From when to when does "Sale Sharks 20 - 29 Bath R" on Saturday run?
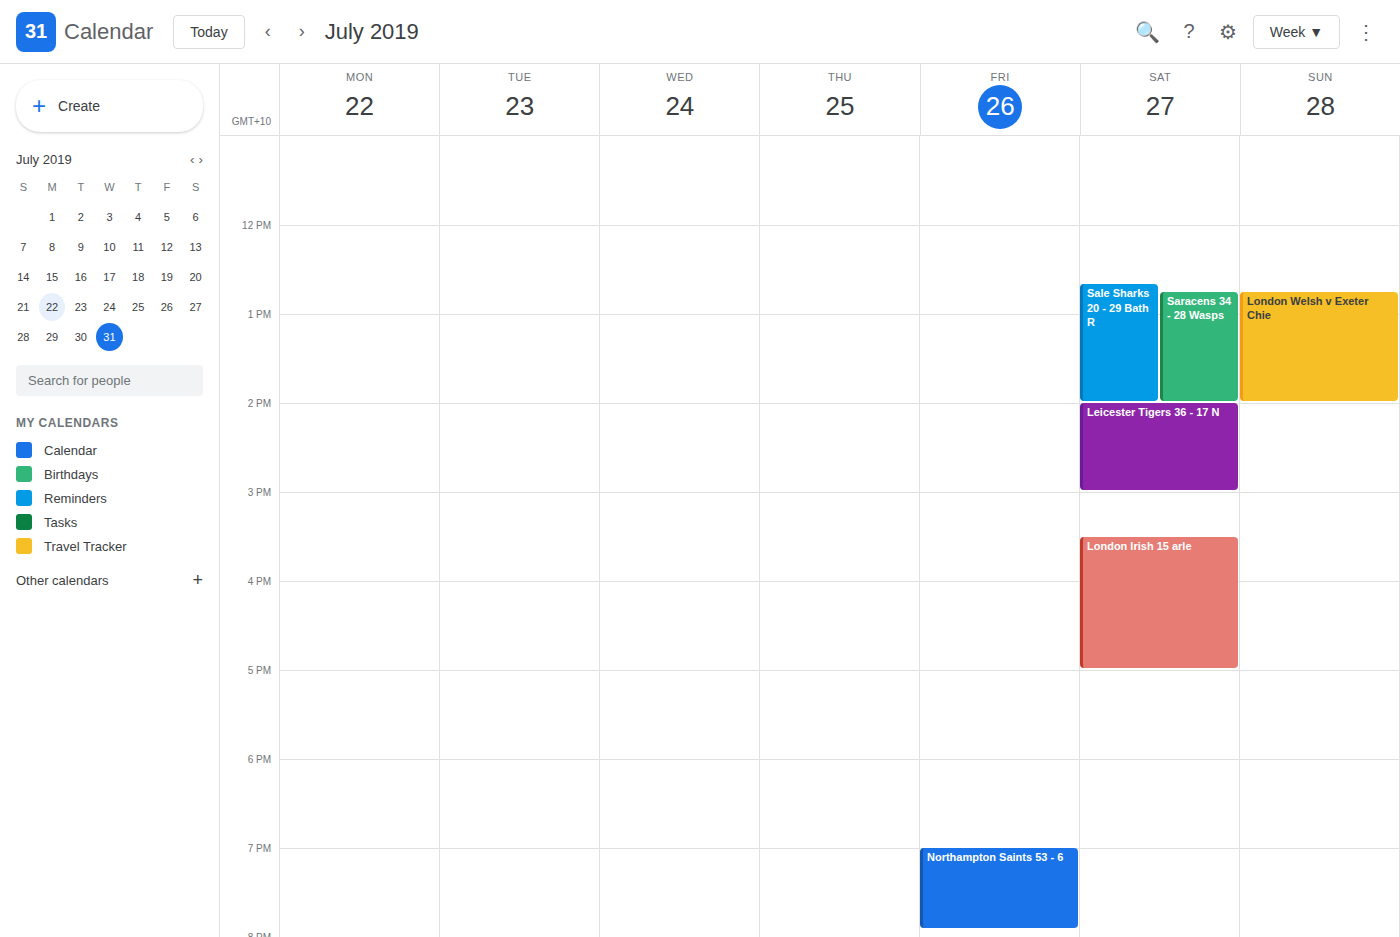
12:40 PM to 2:00 PM